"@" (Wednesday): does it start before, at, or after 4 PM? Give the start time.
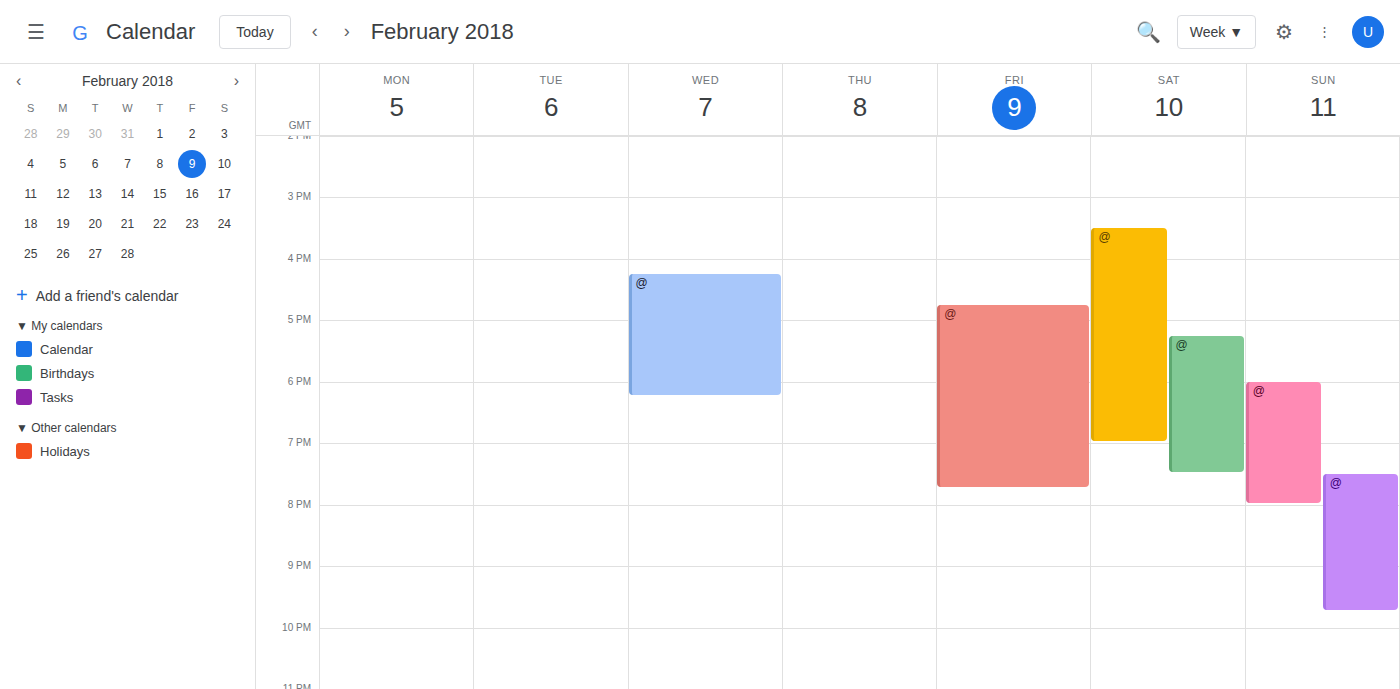
4:15 PM -- after 4 PM, 15 minutes below the 4 PM line.